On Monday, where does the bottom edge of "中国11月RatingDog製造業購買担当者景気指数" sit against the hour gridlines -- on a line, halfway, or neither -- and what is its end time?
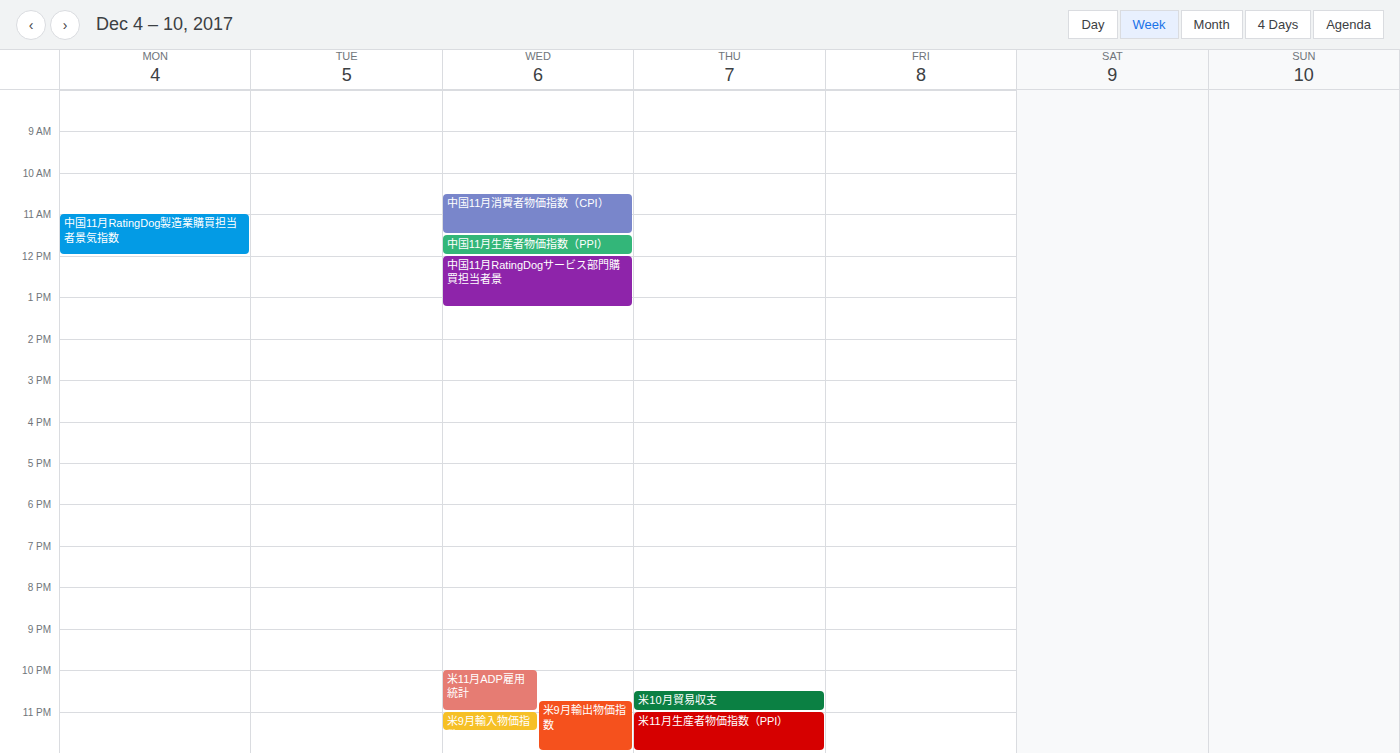
12:00 PM -- exactly on the 12 PM line.